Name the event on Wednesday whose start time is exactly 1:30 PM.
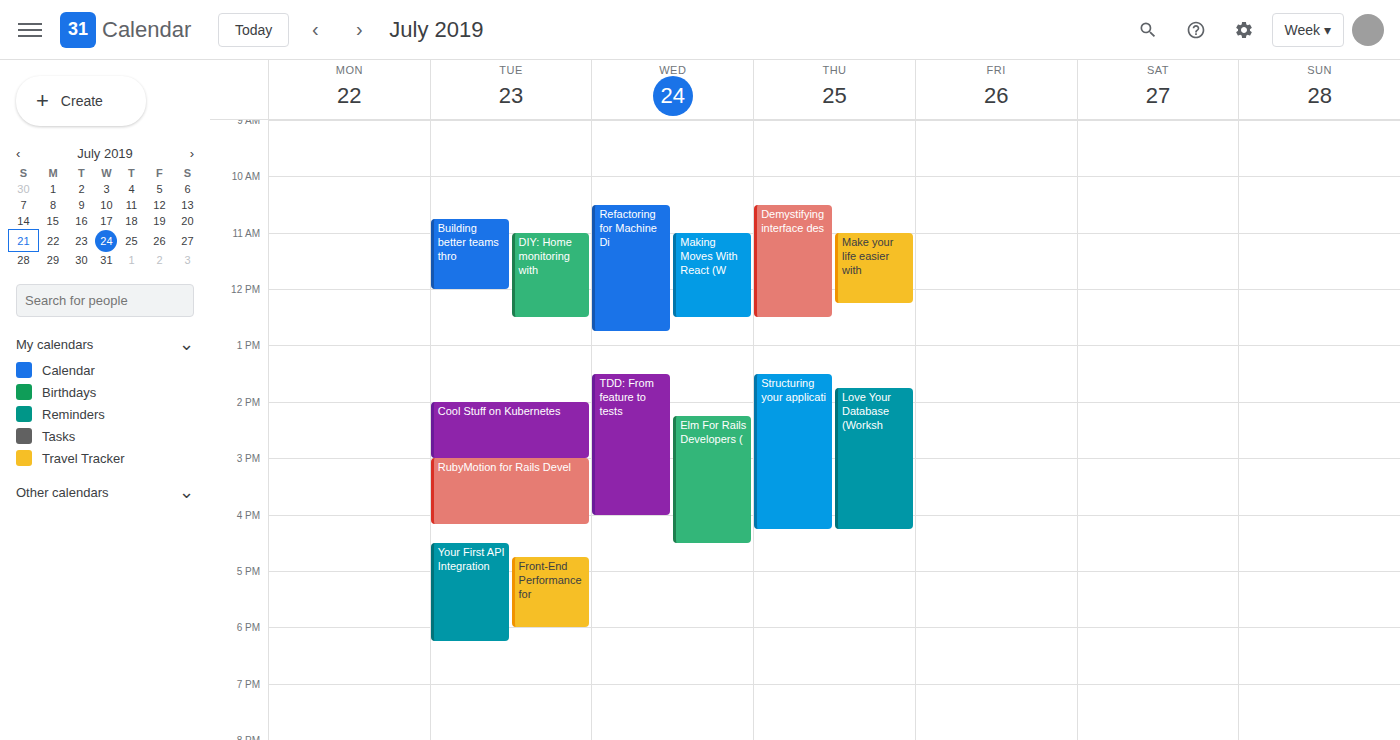
"TDD: From feature to tests"